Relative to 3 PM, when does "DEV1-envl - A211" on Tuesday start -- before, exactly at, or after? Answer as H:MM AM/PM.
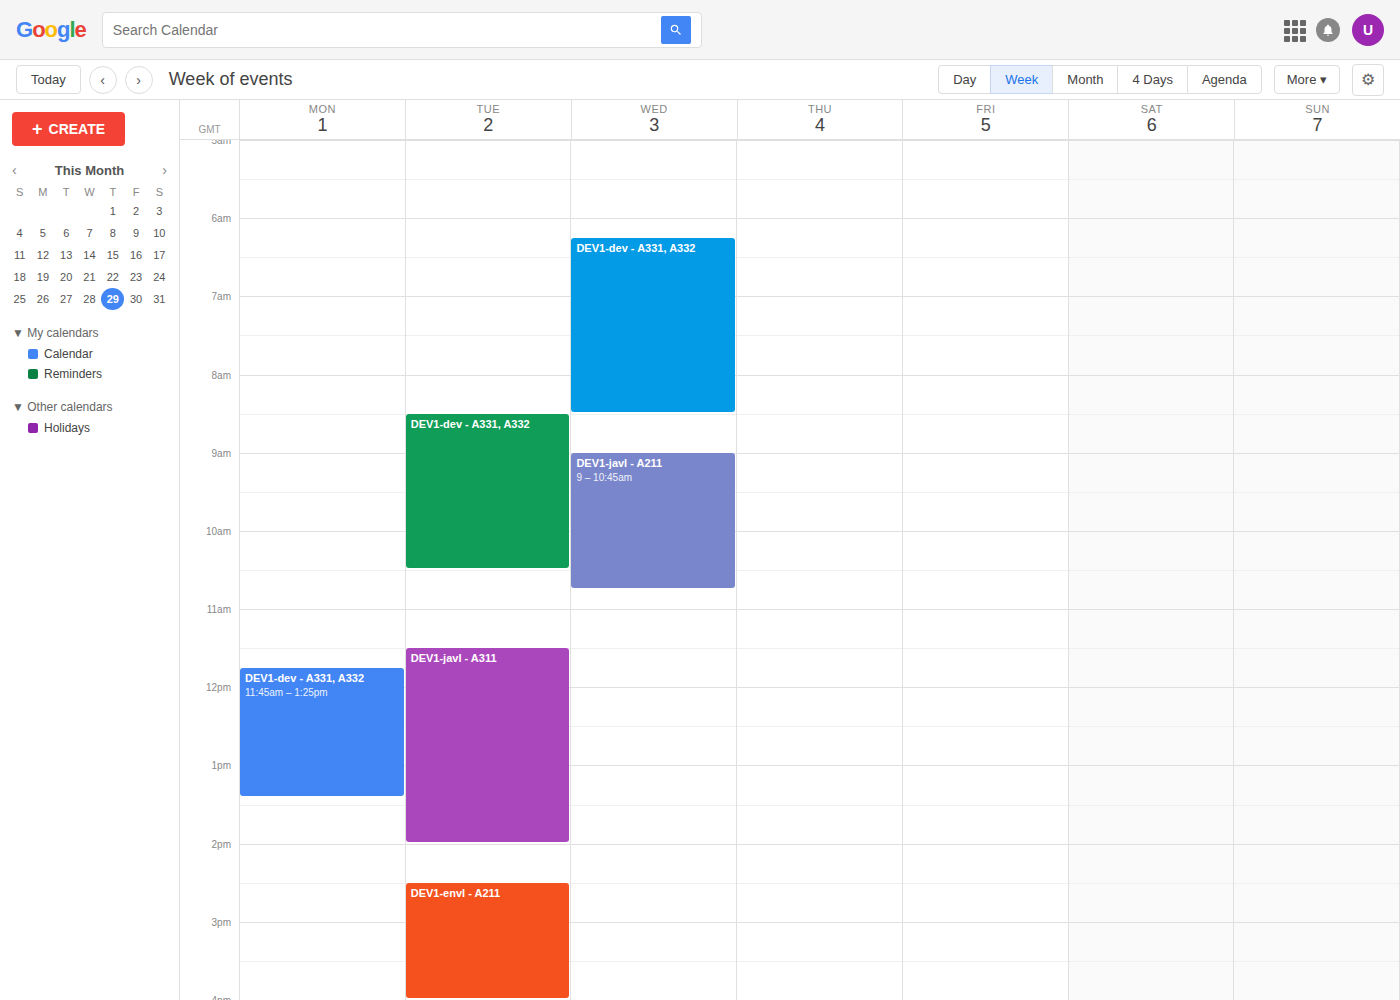
2:30 PM -- before 3 PM, 30 minutes above the 3 PM line.